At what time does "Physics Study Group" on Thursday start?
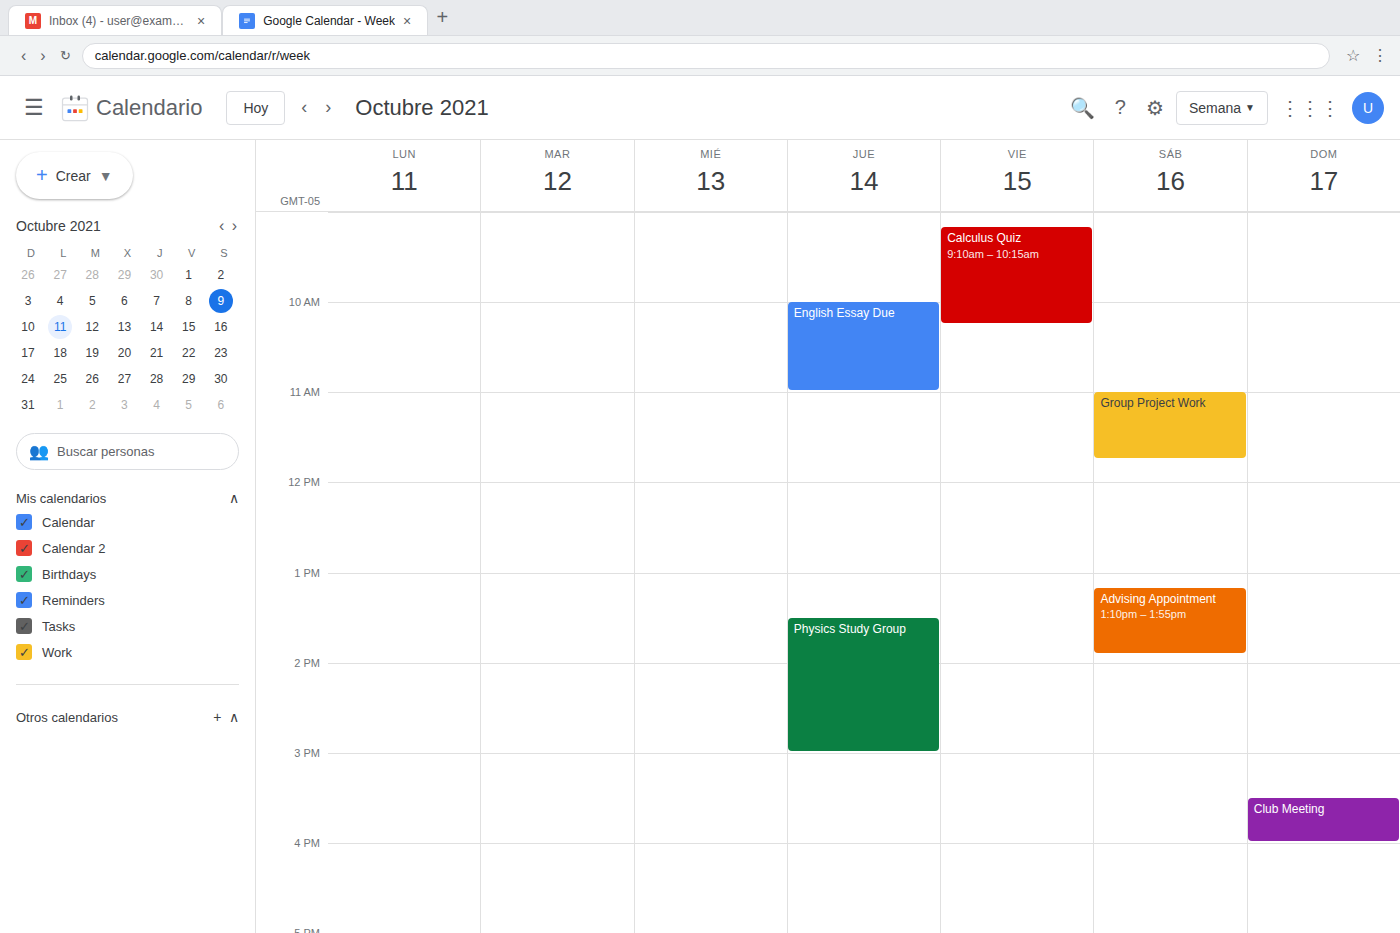
1:30 PM